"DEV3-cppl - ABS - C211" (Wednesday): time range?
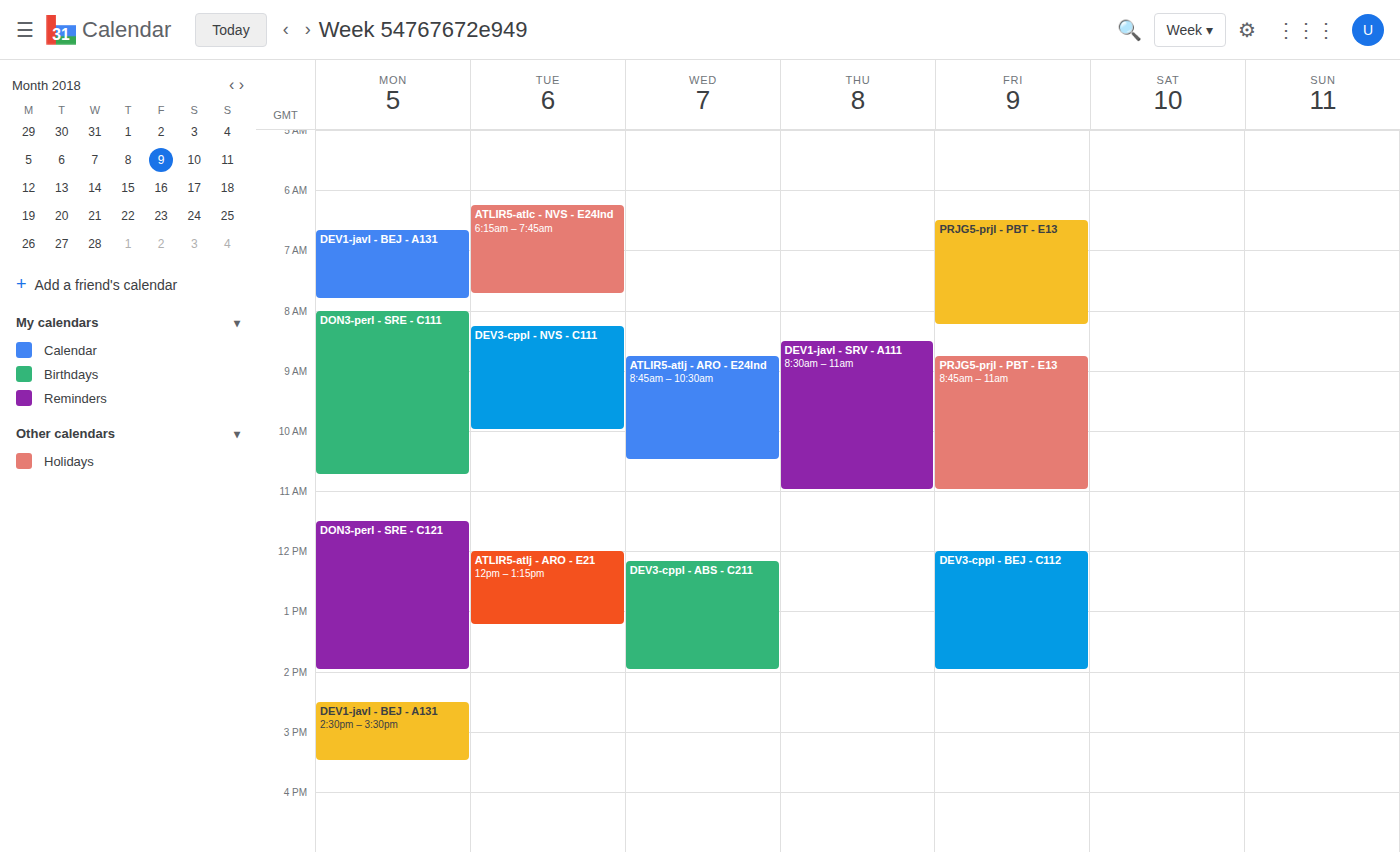
12:10 PM to 2:00 PM